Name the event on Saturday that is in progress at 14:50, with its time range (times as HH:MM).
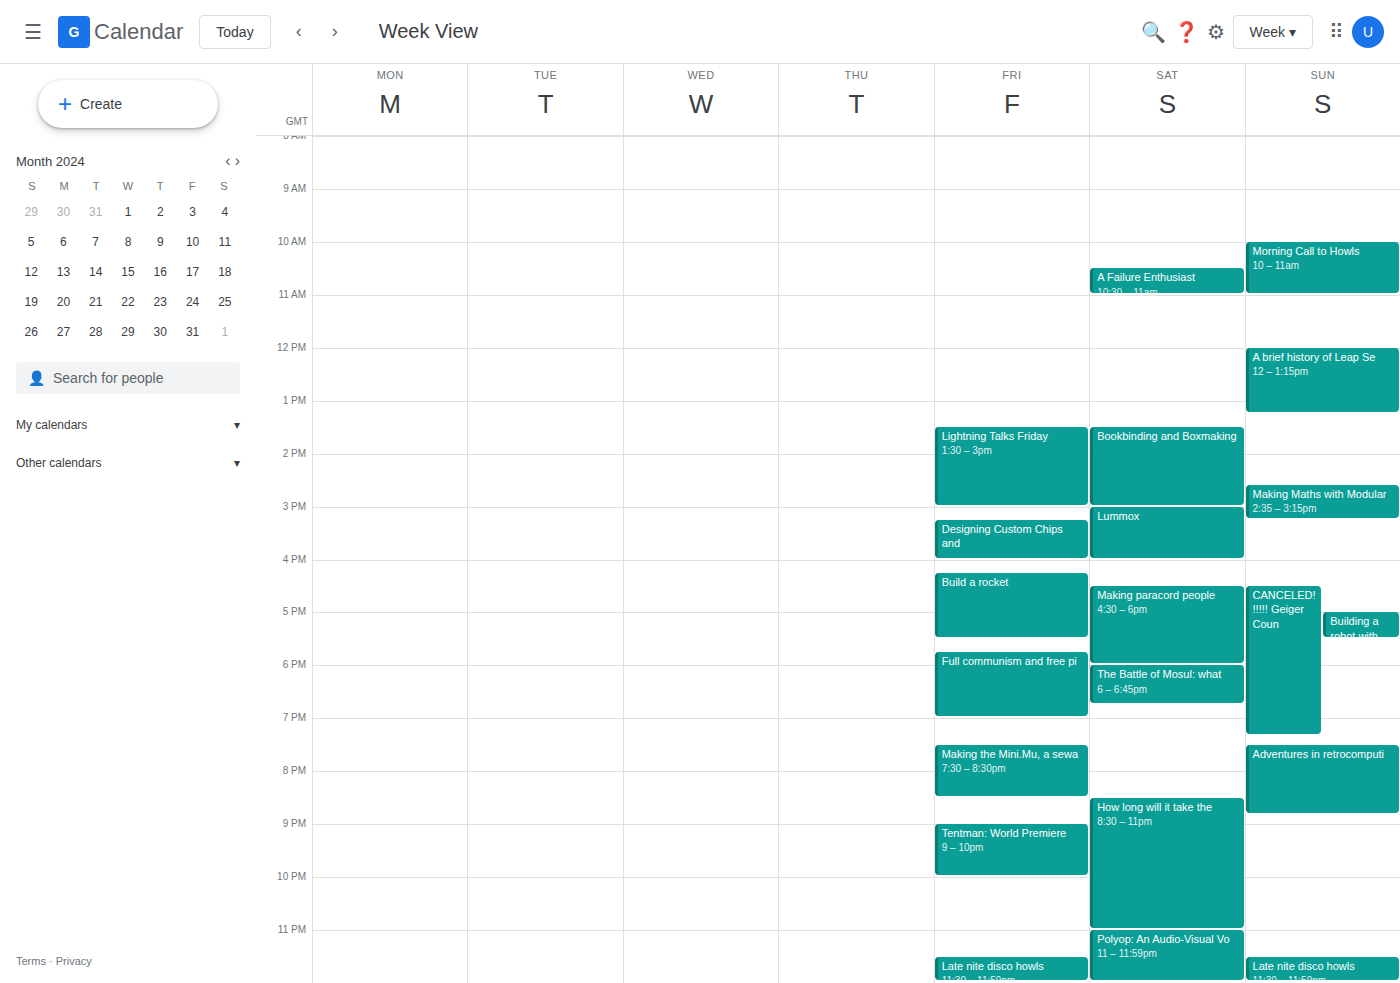
"Bookbinding and Boxmaking", 13:30 to 15:00